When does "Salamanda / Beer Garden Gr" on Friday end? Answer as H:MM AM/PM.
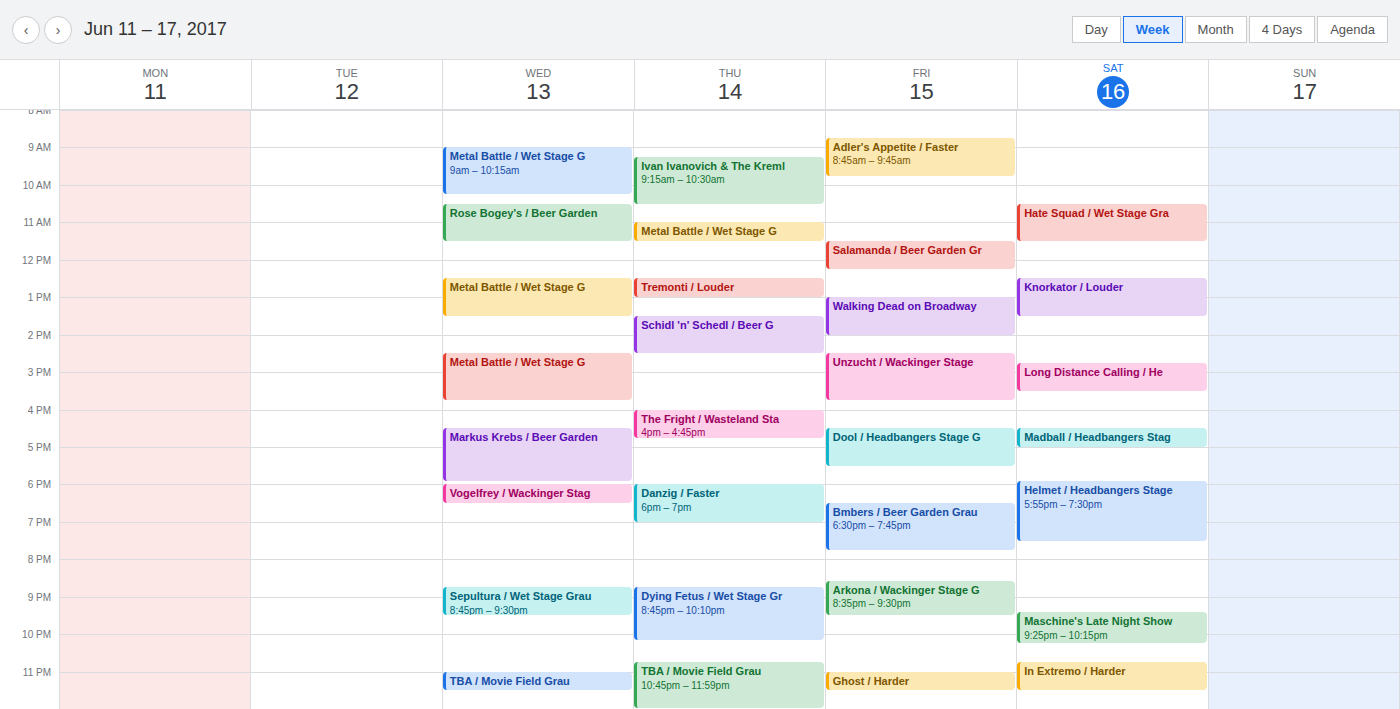
12:15 PM